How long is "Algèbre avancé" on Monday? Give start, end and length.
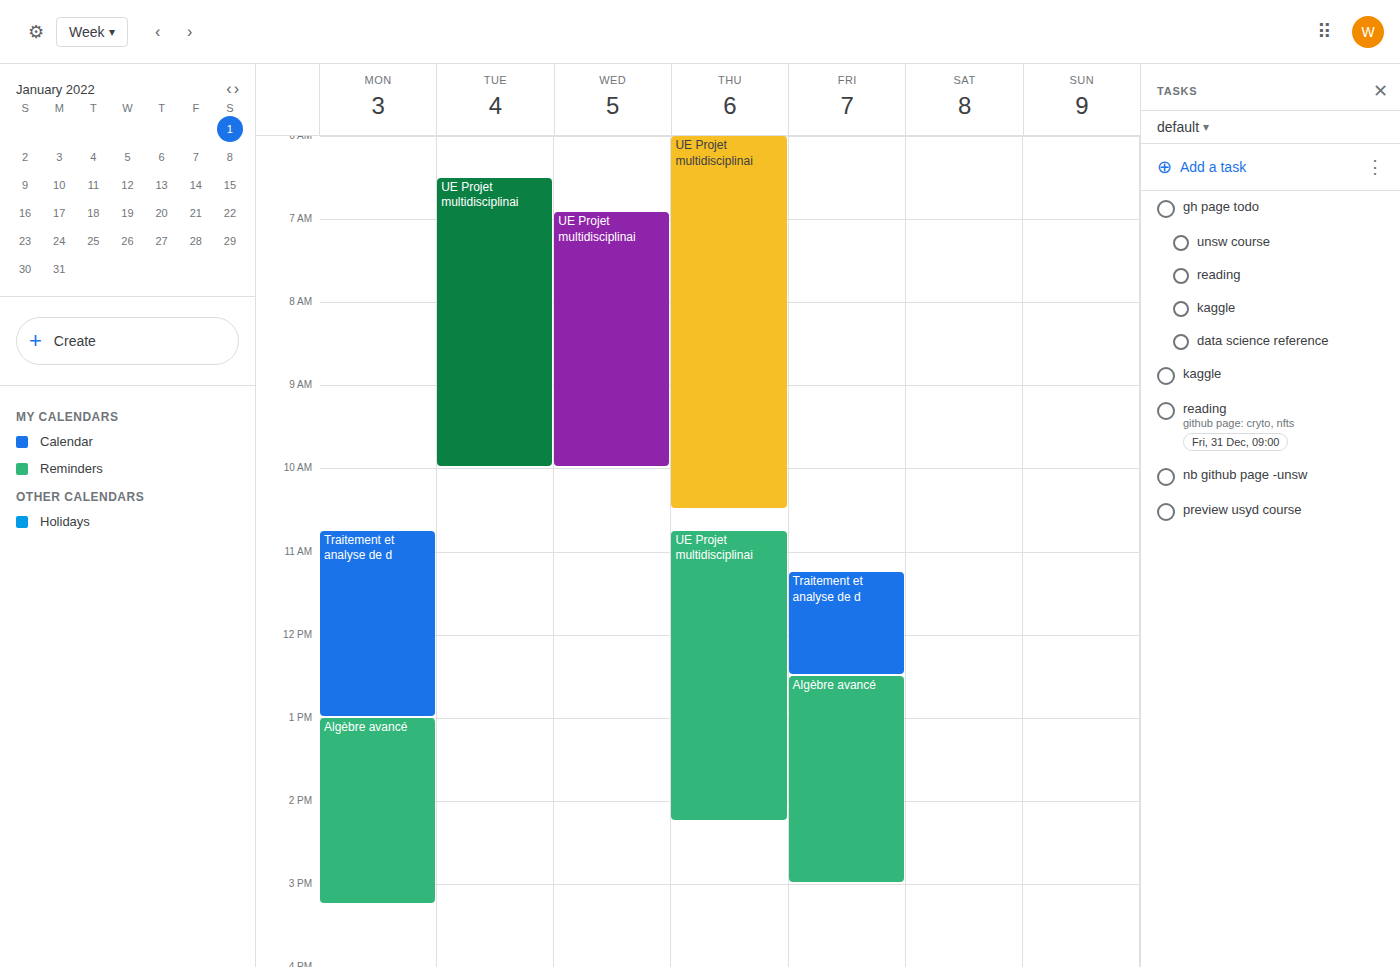
1:00 PM to 3:15 PM, 2 hours 15 minutes